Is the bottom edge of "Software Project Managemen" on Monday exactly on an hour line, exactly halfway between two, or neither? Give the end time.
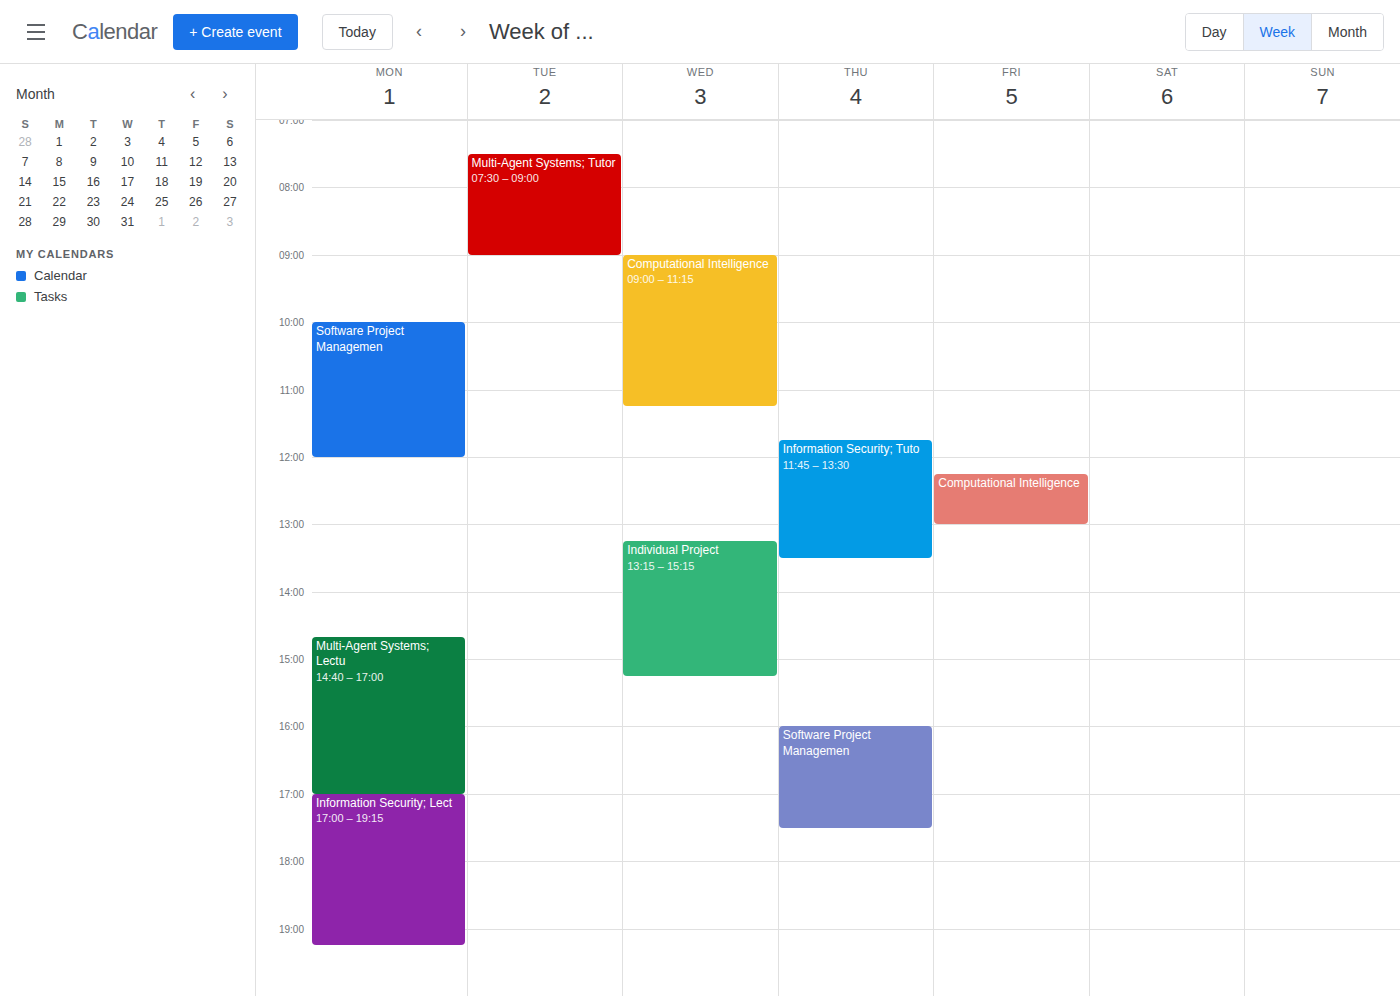
12:00 PM -- exactly on the 12 PM line.